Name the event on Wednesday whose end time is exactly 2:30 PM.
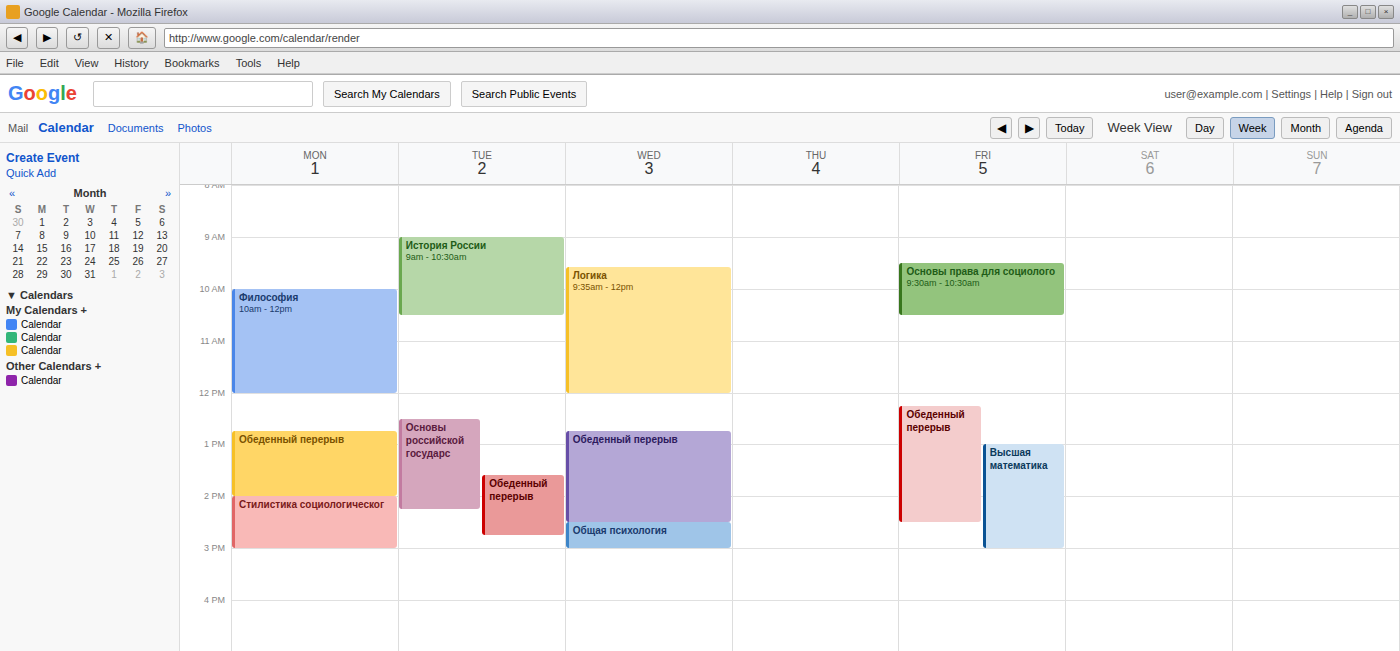
"Обеденный перерыв"